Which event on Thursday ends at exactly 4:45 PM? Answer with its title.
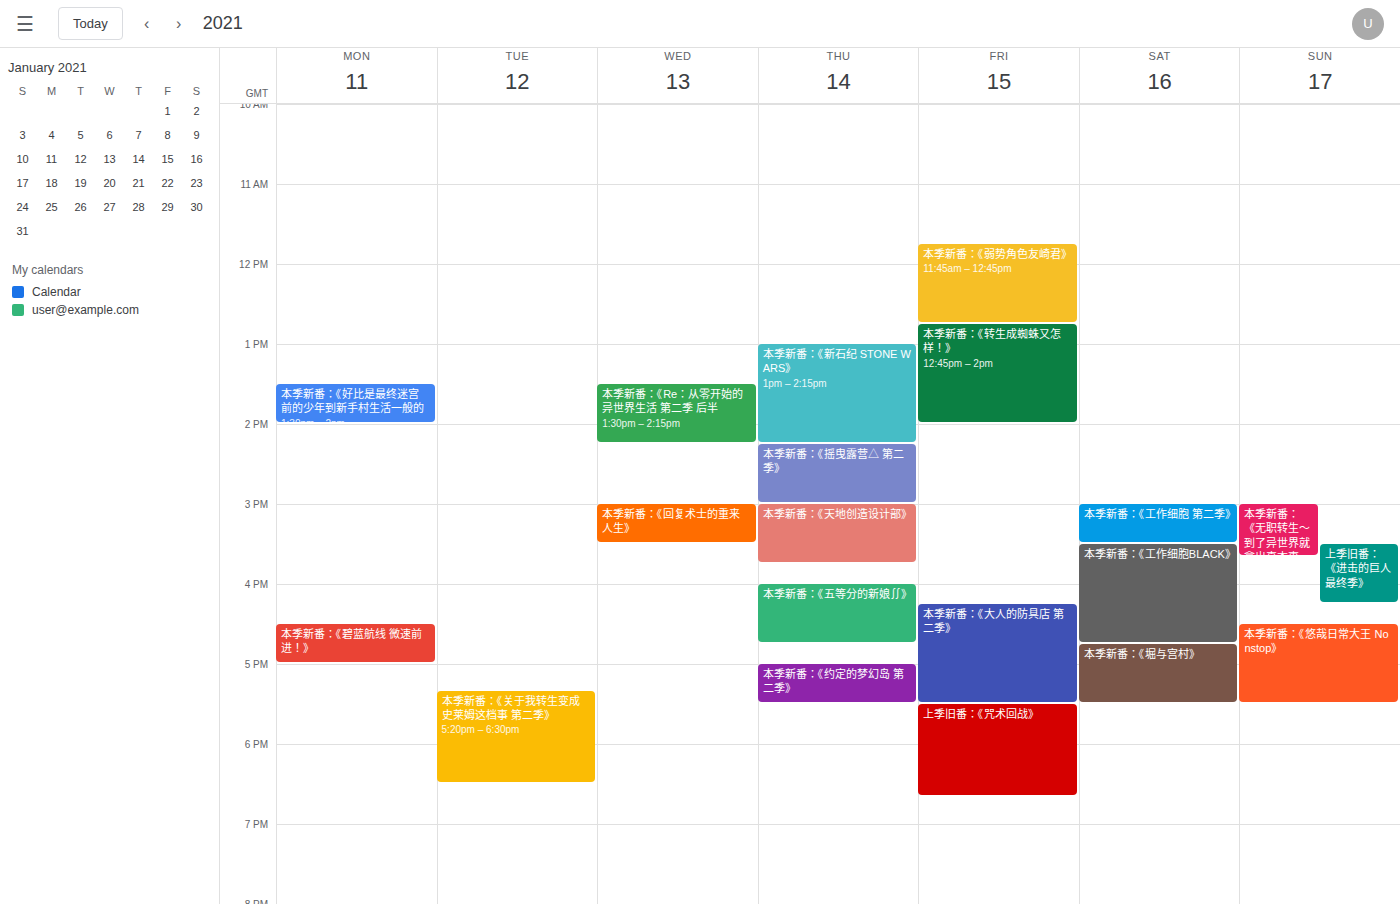
"本季新番：《五等分的新娘∬》"